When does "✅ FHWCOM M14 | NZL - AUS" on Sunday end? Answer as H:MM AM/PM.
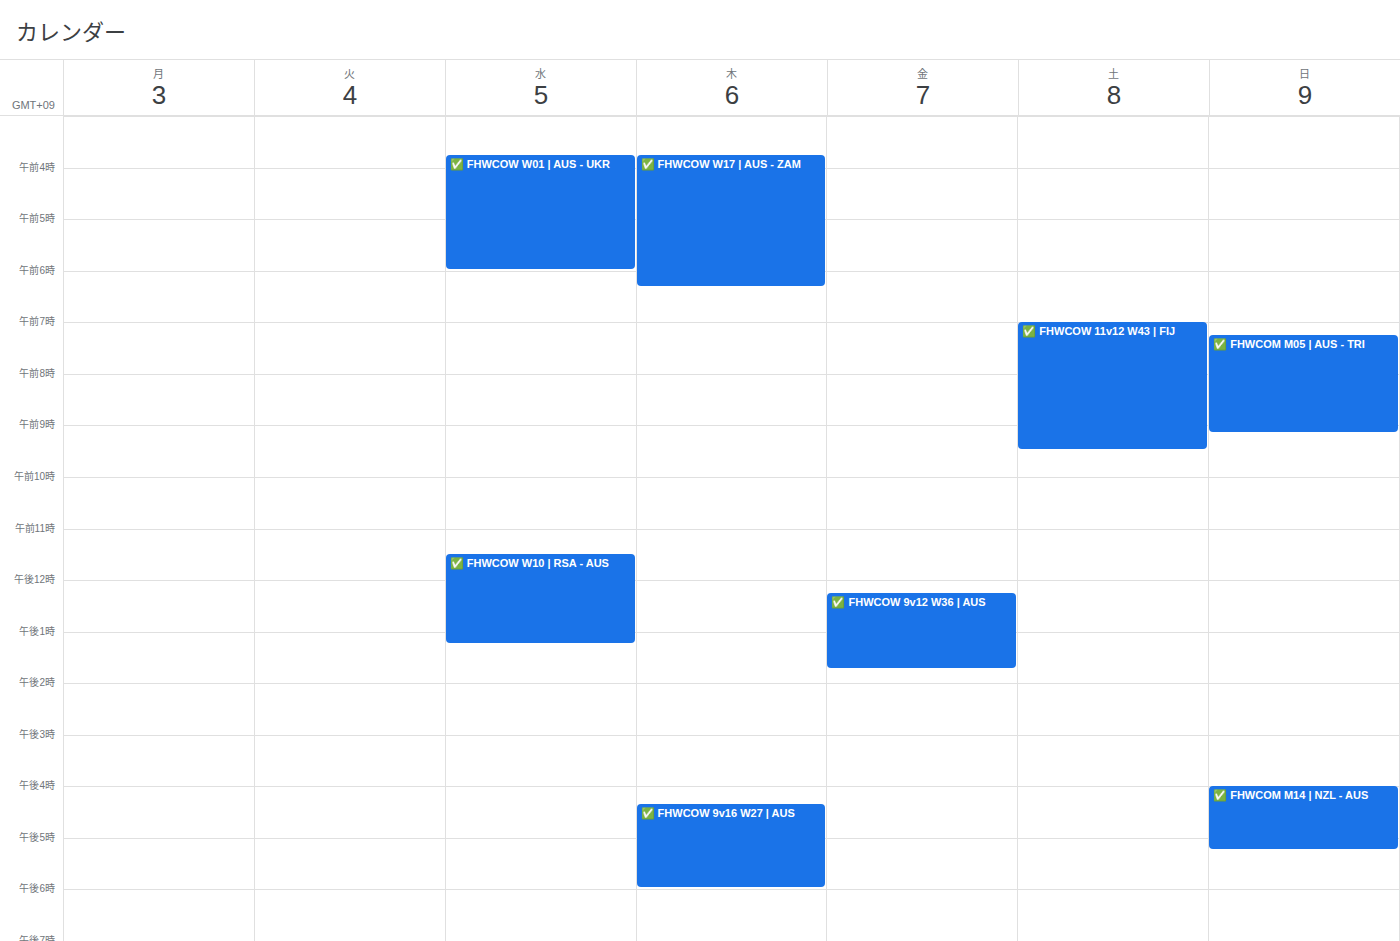
5:15 PM